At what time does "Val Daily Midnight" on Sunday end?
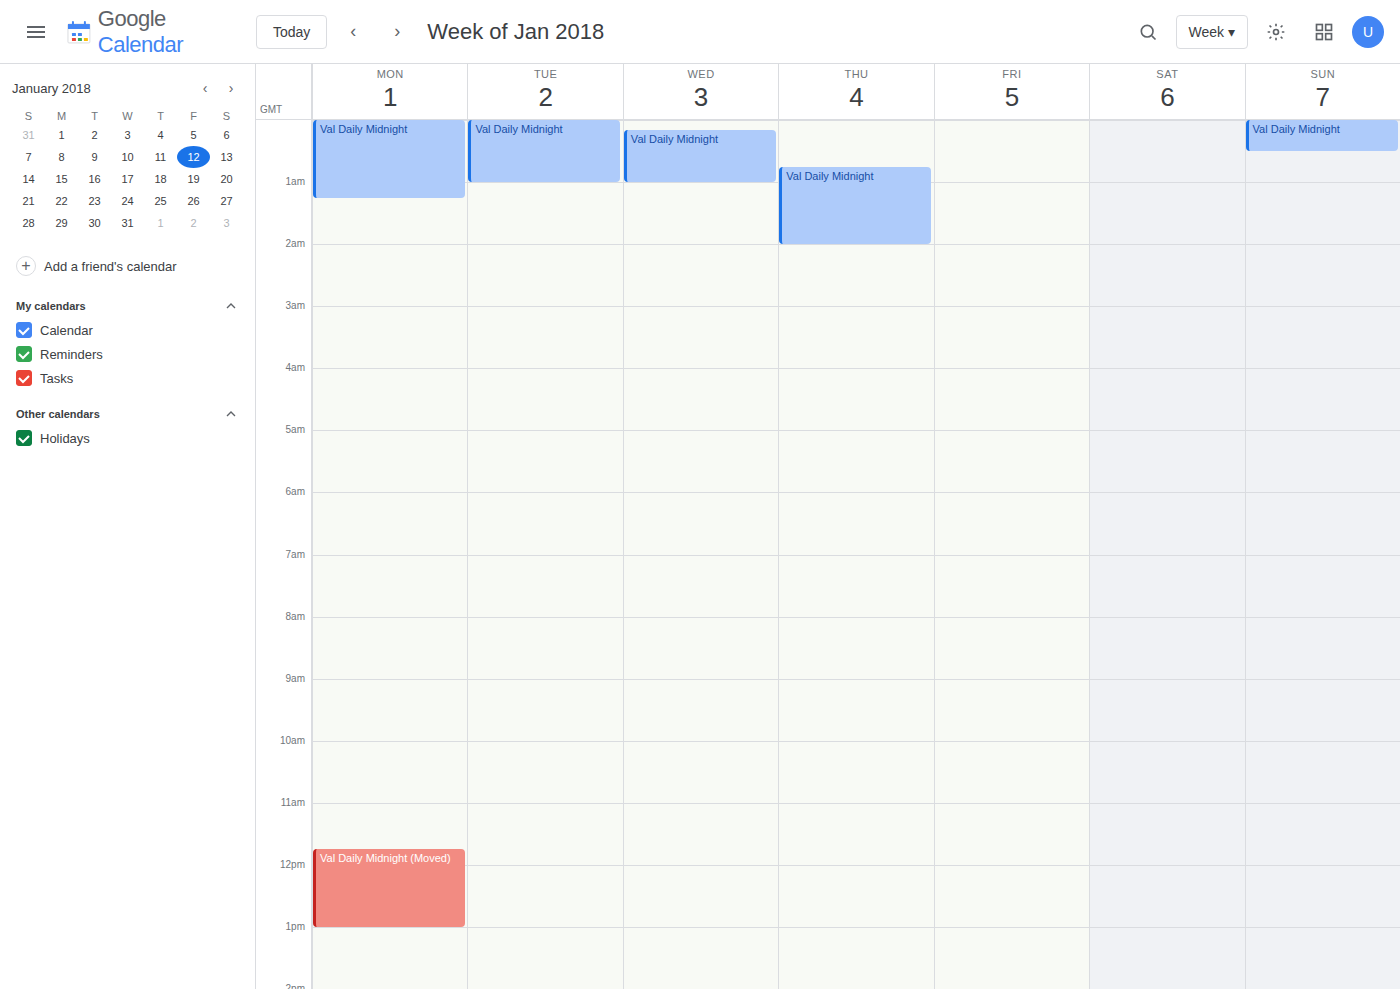
12:30 AM